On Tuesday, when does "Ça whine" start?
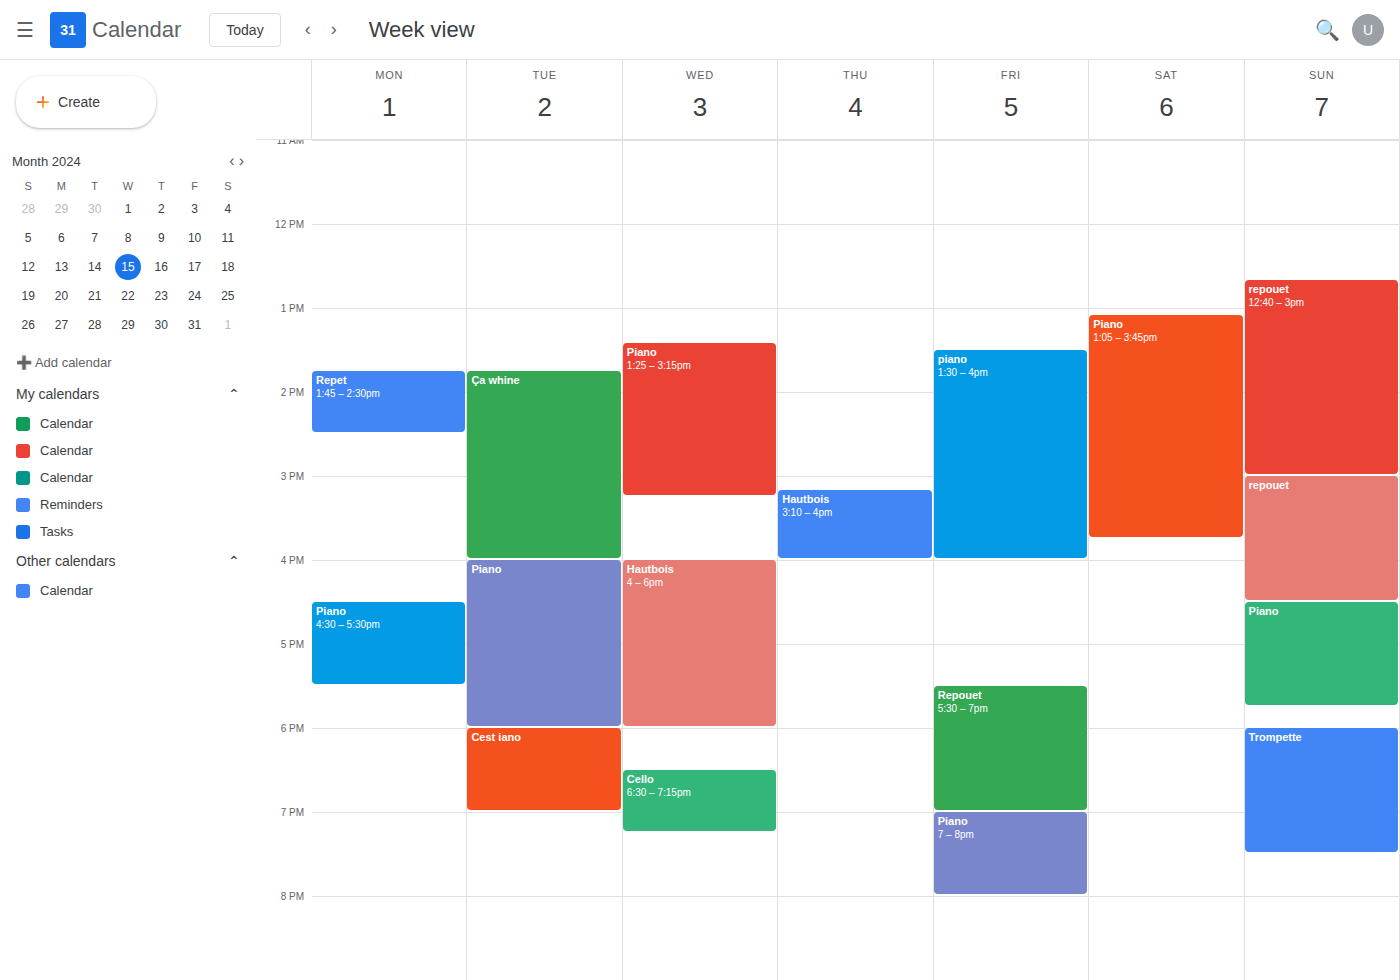
1:45 PM